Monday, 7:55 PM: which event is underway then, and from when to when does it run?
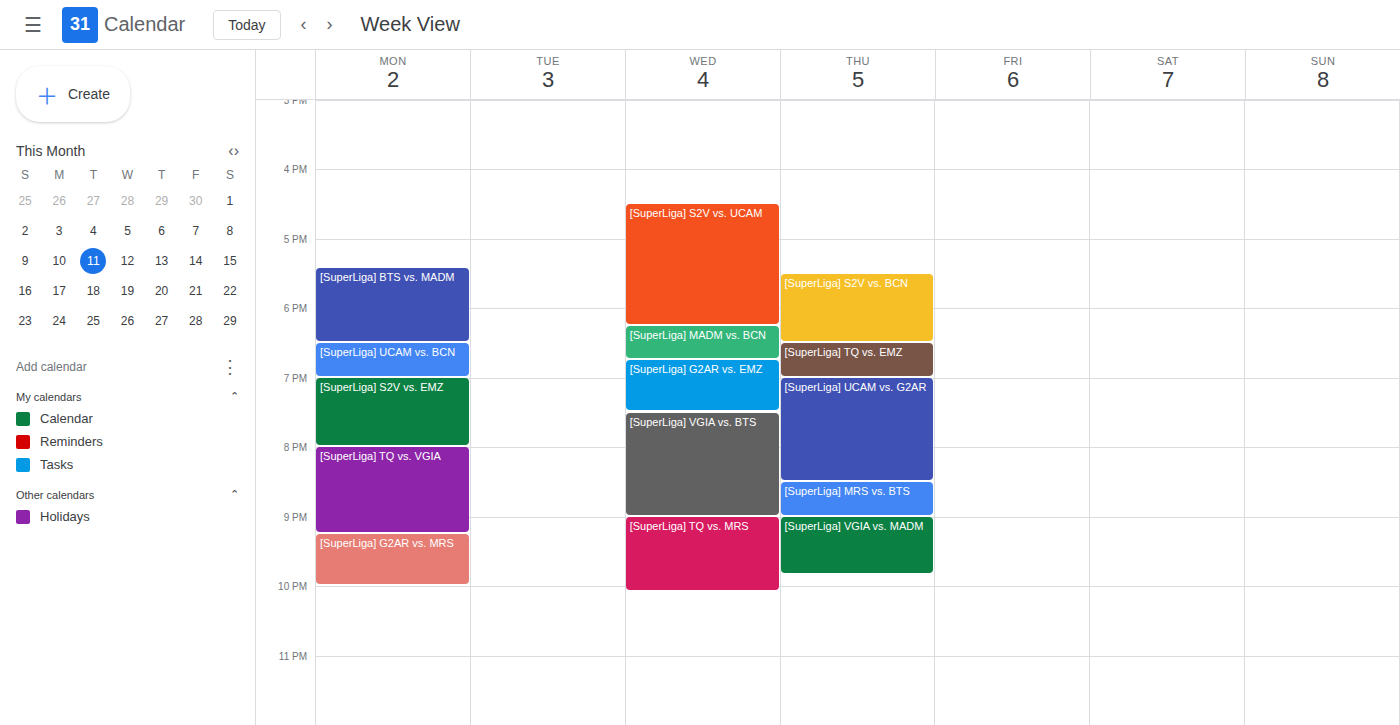
"[SuperLiga] S2V vs. EMZ", 7:00 PM to 8:00 PM